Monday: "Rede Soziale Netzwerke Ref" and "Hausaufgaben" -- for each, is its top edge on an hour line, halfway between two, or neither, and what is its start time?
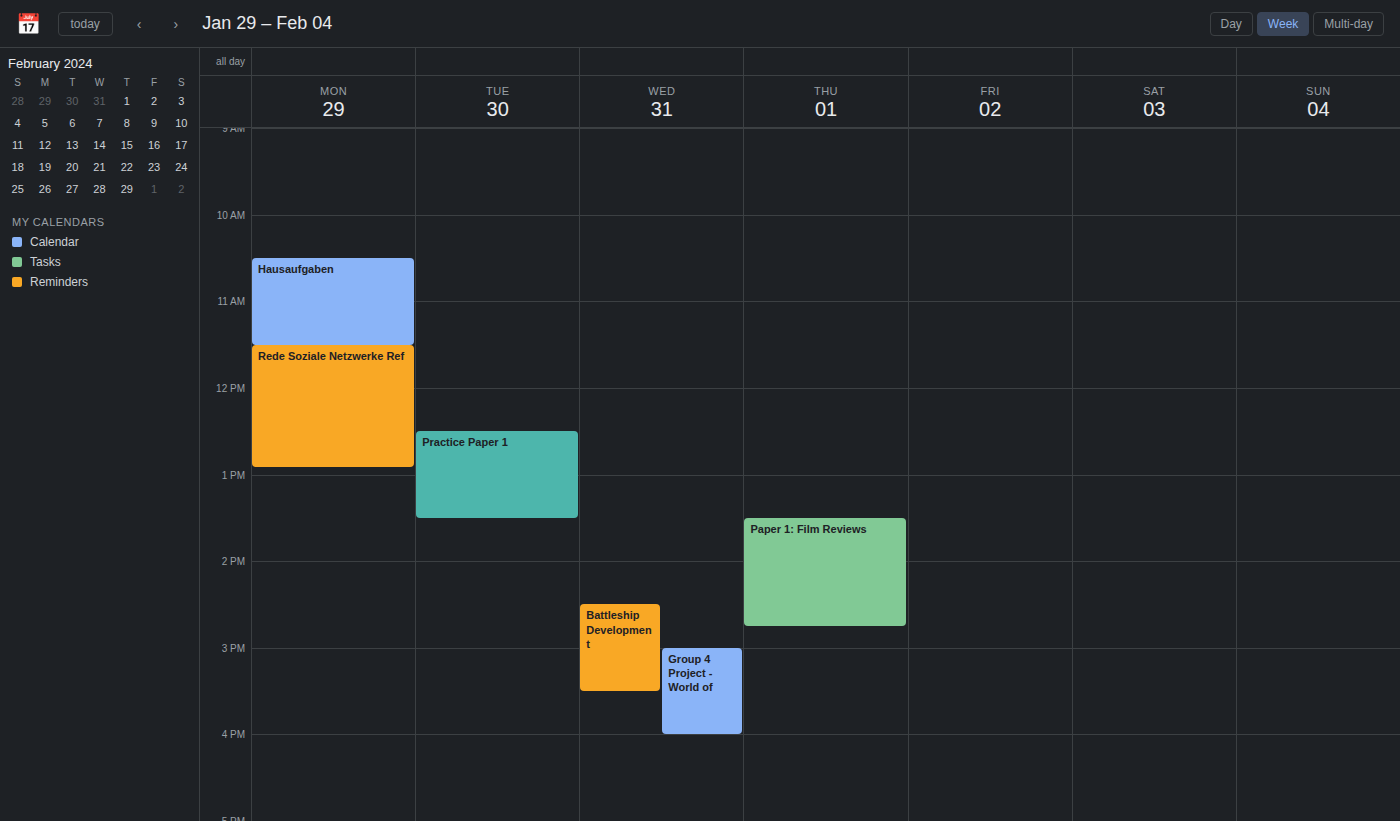
"Rede Soziale Netzwerke Ref": 11:30 AM, halfway between the 11 AM and 12 PM lines. "Hausaufgaben": 10:30 AM, halfway between the 10 AM and 11 AM lines.